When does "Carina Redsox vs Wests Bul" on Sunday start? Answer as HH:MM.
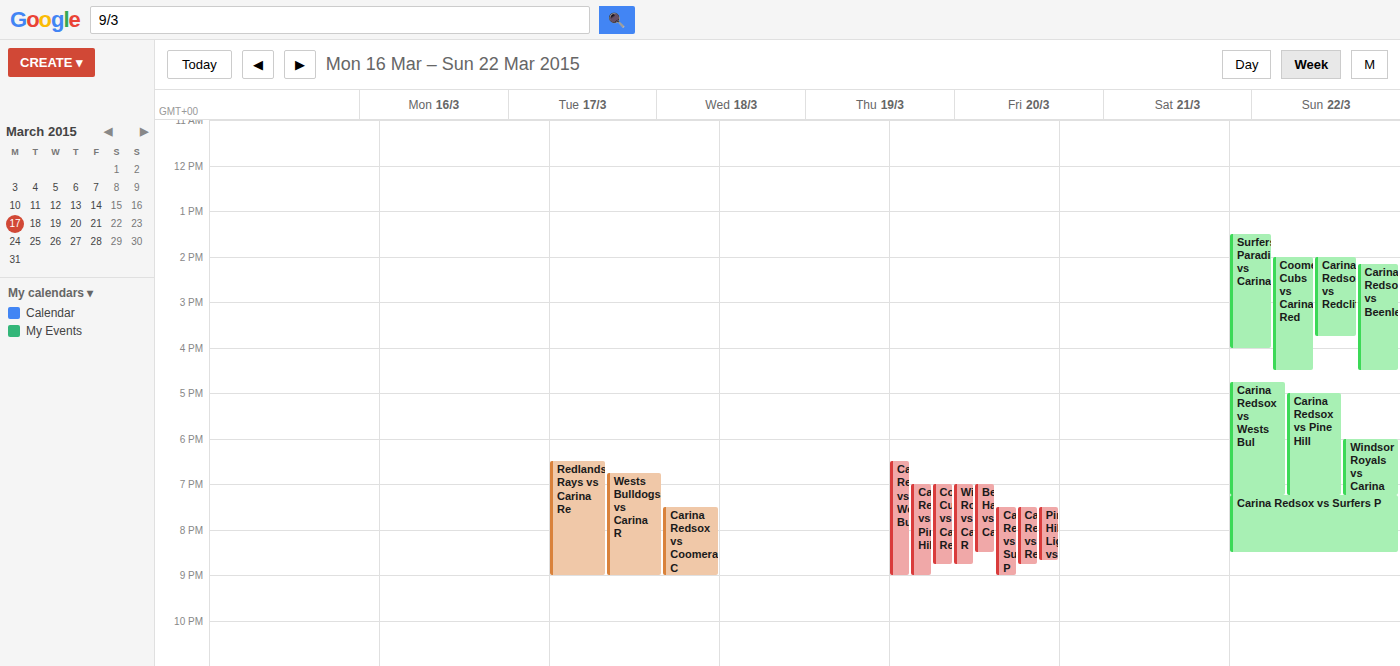
16:45